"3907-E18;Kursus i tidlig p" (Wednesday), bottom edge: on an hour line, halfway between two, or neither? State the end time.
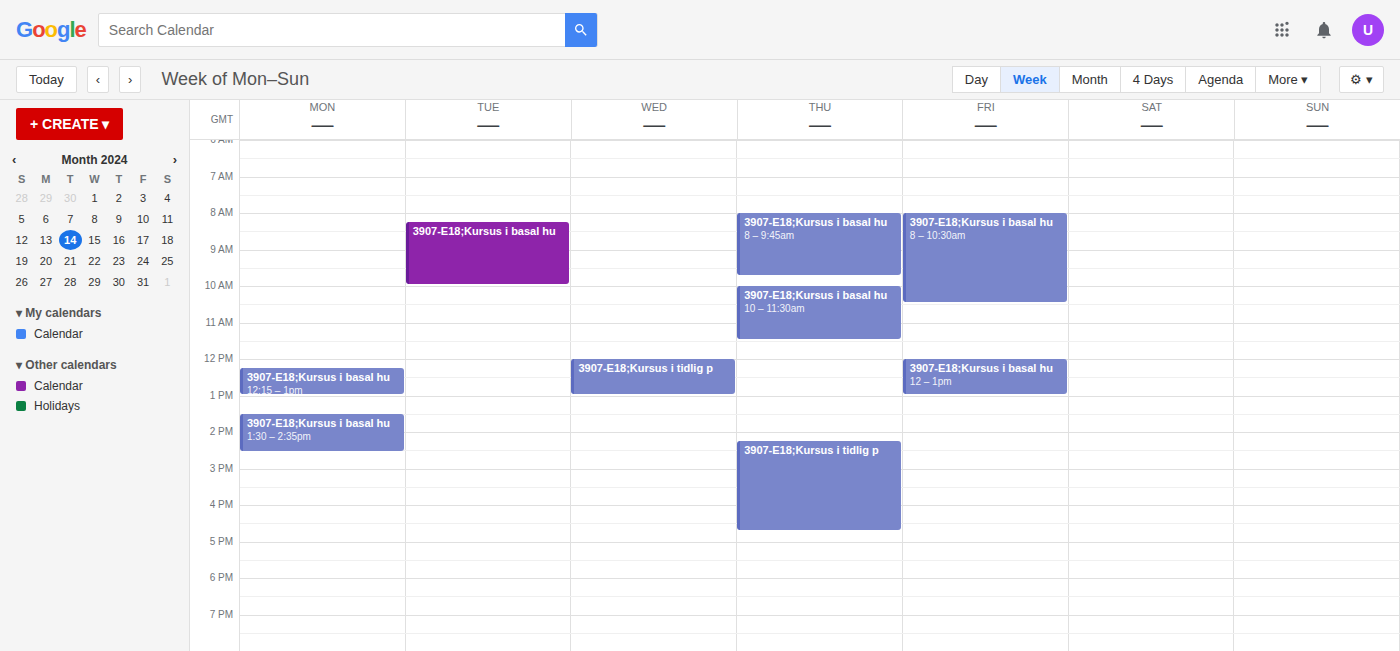
1:00 PM -- exactly on the 1 PM line.